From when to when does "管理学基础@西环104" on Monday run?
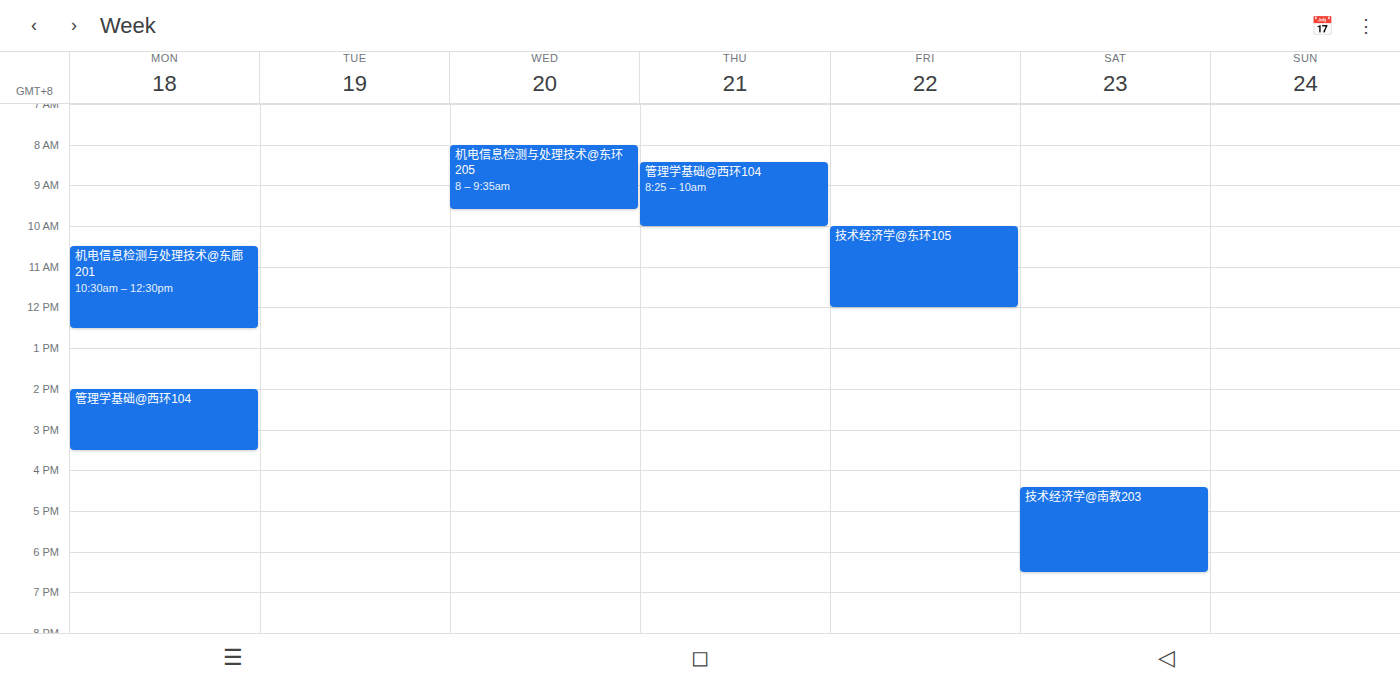
2:00 PM to 3:30 PM